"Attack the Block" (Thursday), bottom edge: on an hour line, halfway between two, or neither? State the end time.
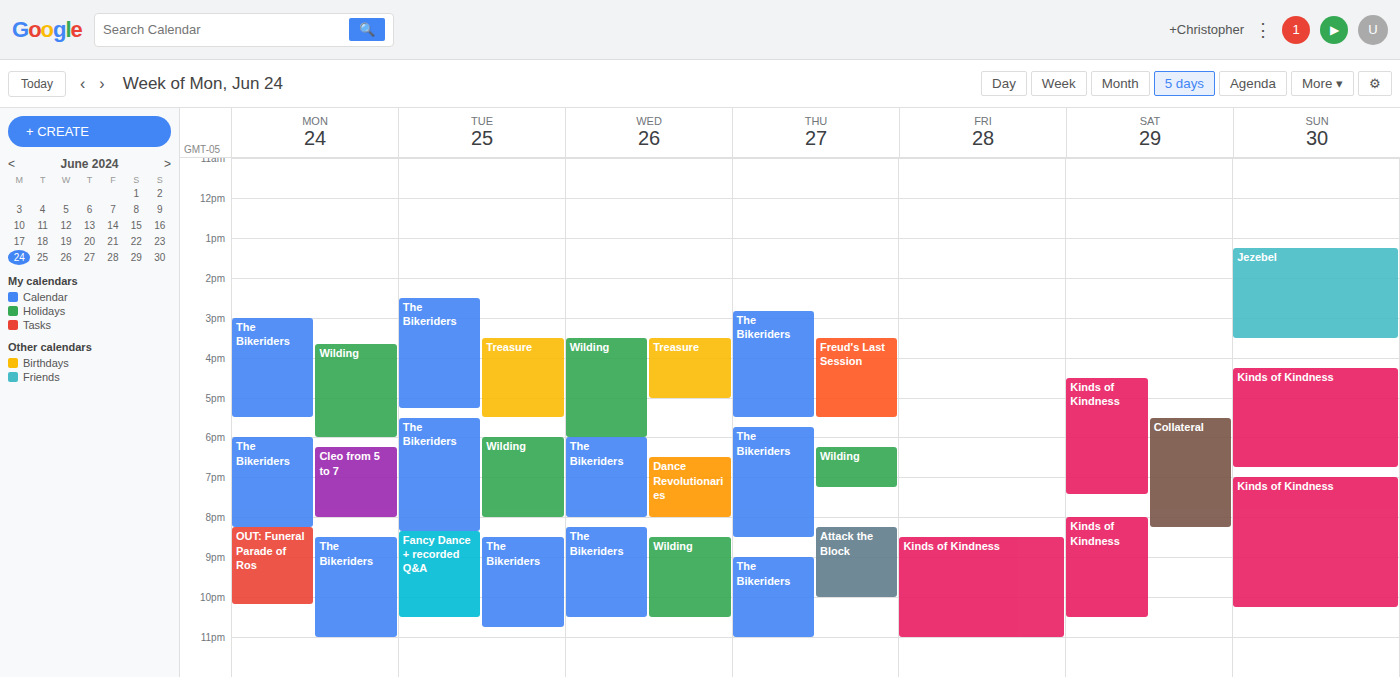
10:00 PM -- exactly on the 10 PM line.